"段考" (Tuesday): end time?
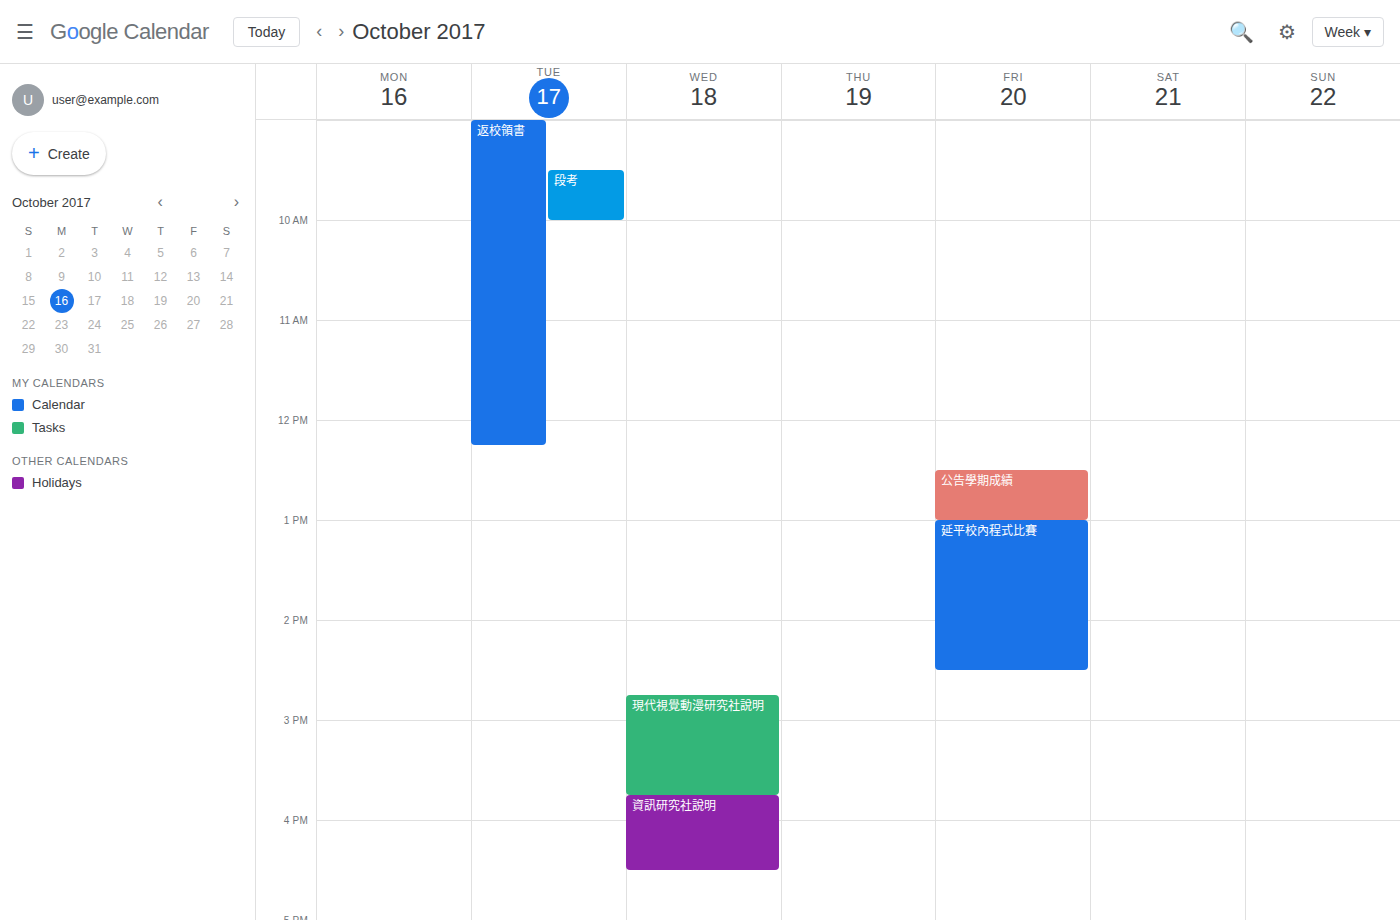
10:00